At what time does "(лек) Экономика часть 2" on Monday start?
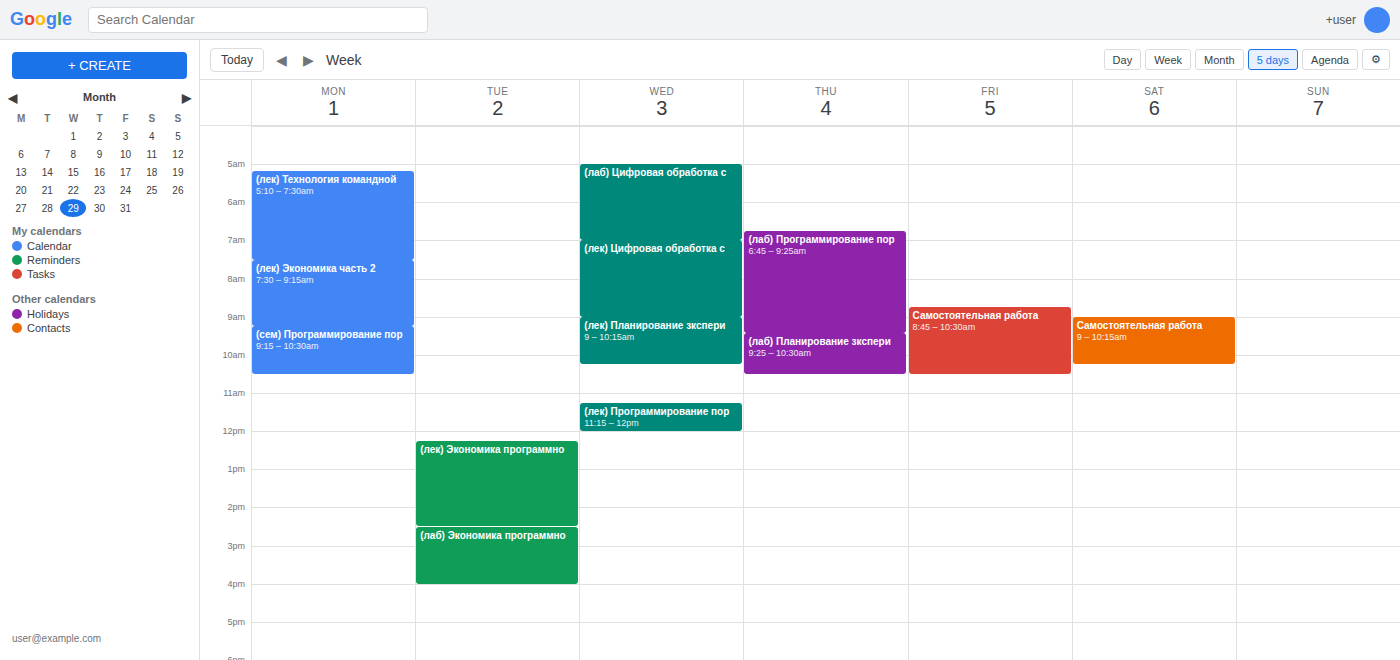
7:30 AM